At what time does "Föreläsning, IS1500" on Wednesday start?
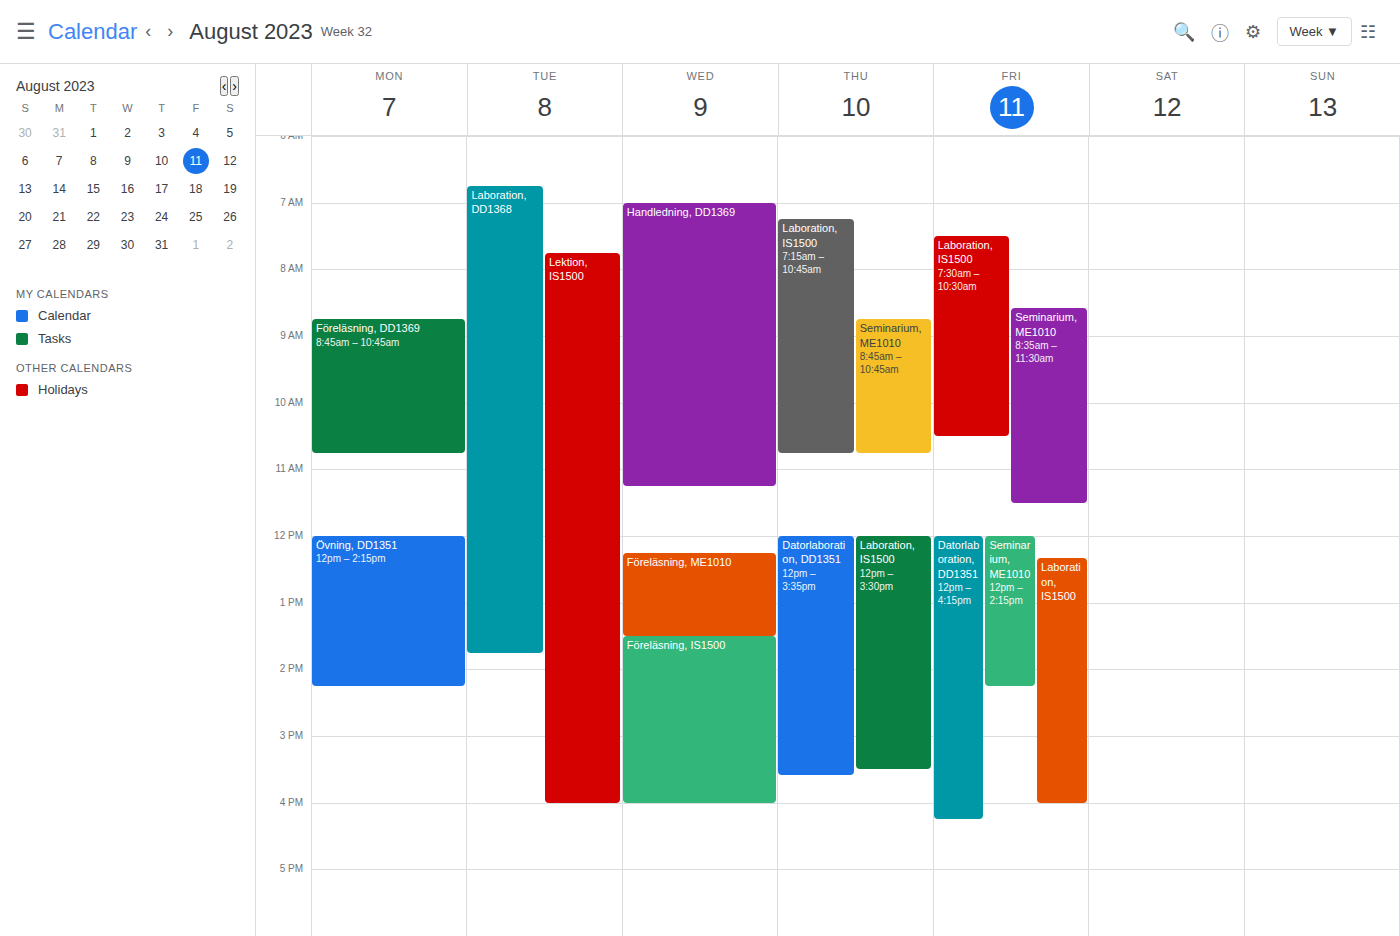
1:30 PM